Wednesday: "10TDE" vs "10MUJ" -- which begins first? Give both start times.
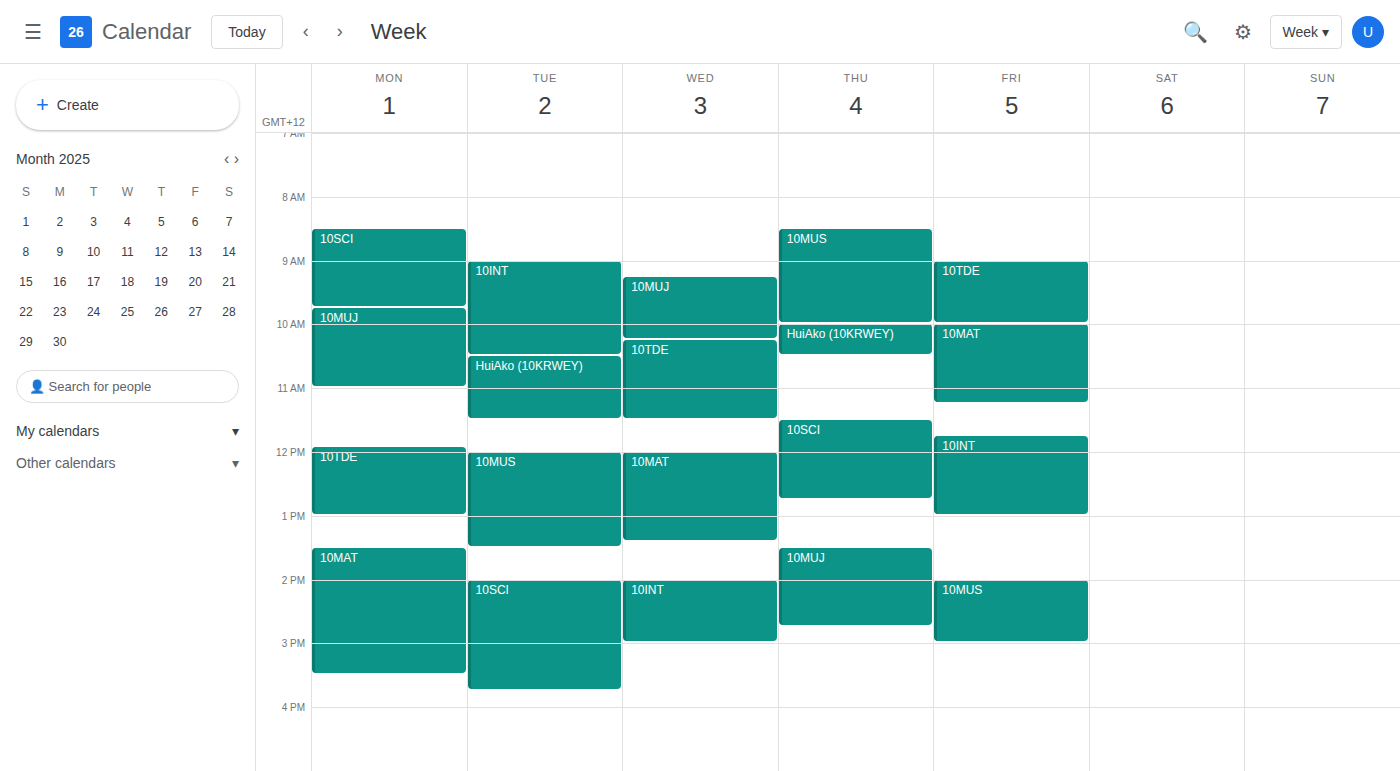
"10MUJ" 9:15 AM; "10TDE" 10:15 AM.